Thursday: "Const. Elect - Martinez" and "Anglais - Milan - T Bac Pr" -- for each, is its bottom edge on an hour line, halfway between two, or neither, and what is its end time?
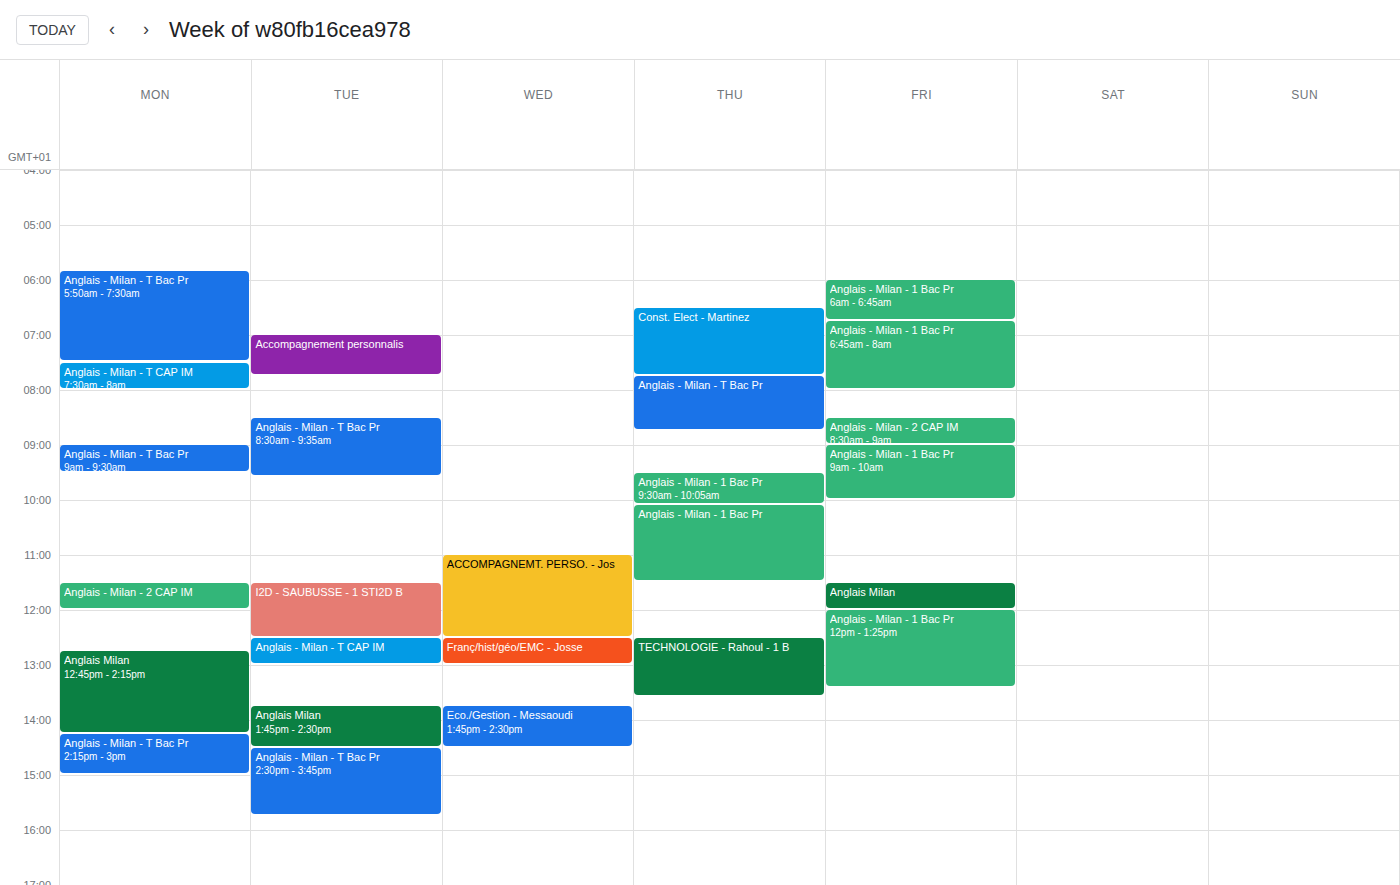
"Const. Elect - Martinez": 7:45 AM, neither: three quarters of the way from the 7 AM line to the 8 AM line. "Anglais - Milan - T Bac Pr": 8:45 AM, neither: three quarters of the way from the 8 AM line to the 9 AM line.